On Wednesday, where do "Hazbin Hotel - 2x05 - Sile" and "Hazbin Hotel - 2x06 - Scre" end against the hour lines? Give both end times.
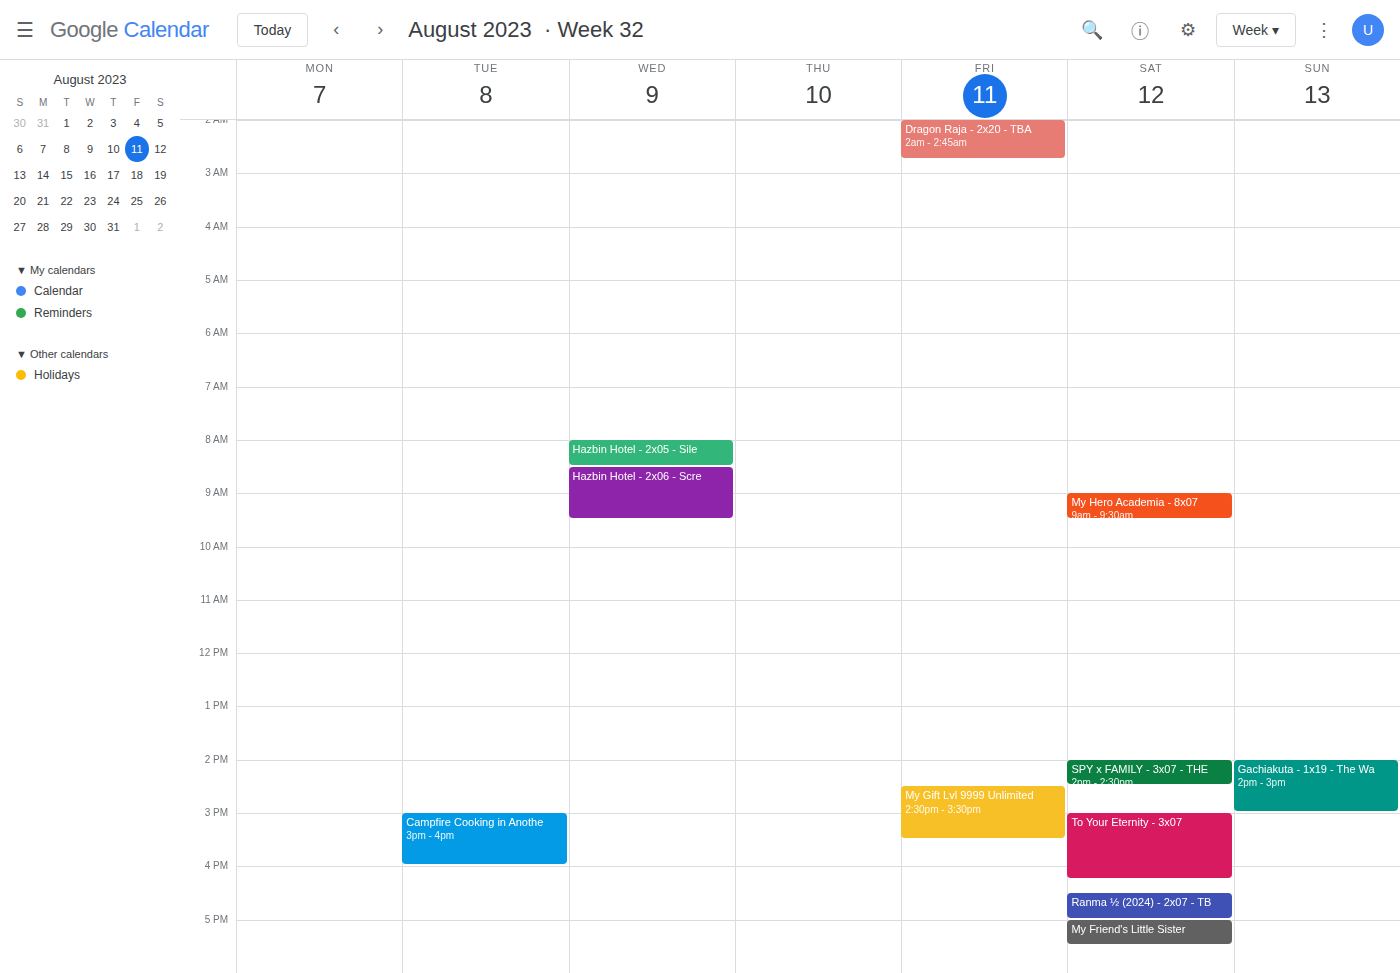
"Hazbin Hotel - 2x05 - Sile": 08:30, halfway between the 08:00 and 09:00 lines. "Hazbin Hotel - 2x06 - Scre": 09:30, halfway between the 09:00 and 10:00 lines.